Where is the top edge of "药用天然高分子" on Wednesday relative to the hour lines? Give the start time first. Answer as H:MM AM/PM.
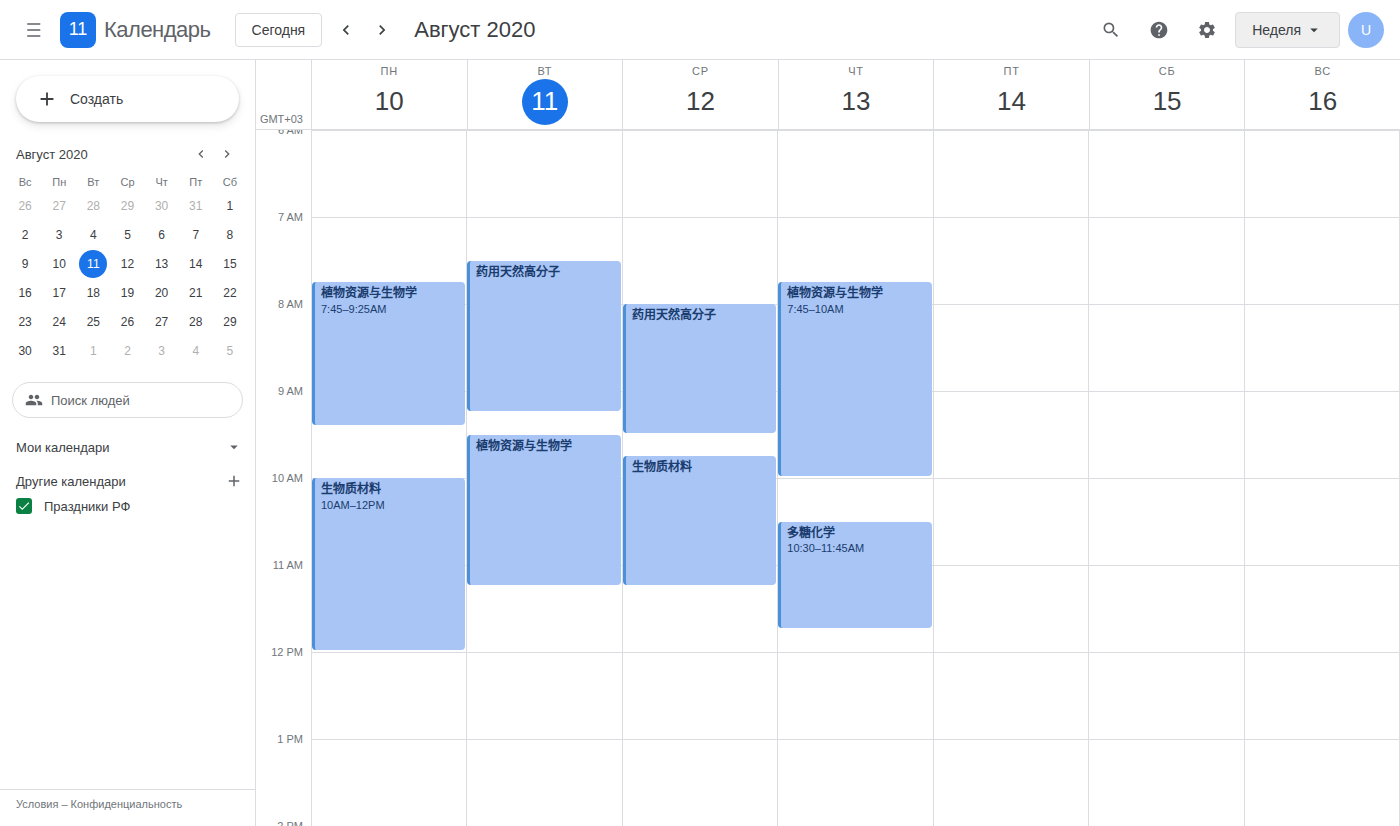
8:00 AM -- exactly on the 8 AM line.